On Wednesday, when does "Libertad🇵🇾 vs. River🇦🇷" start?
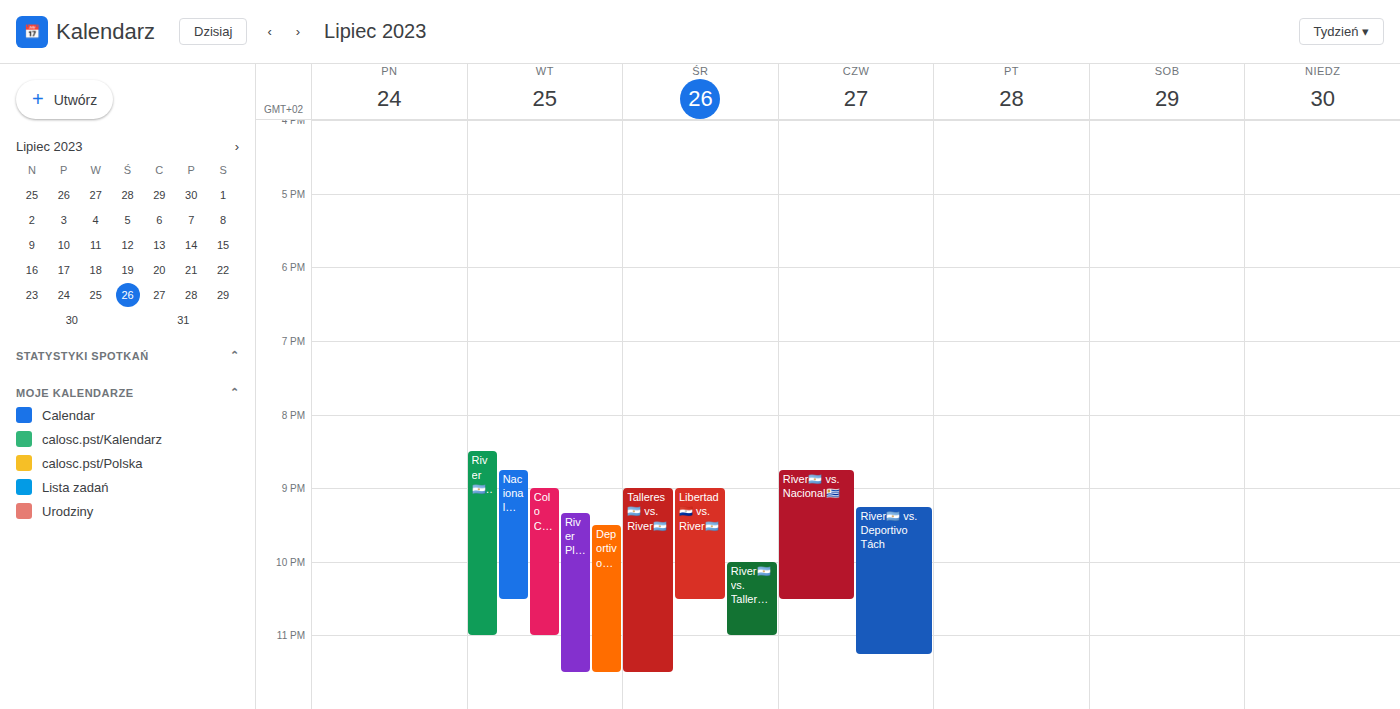
21:00